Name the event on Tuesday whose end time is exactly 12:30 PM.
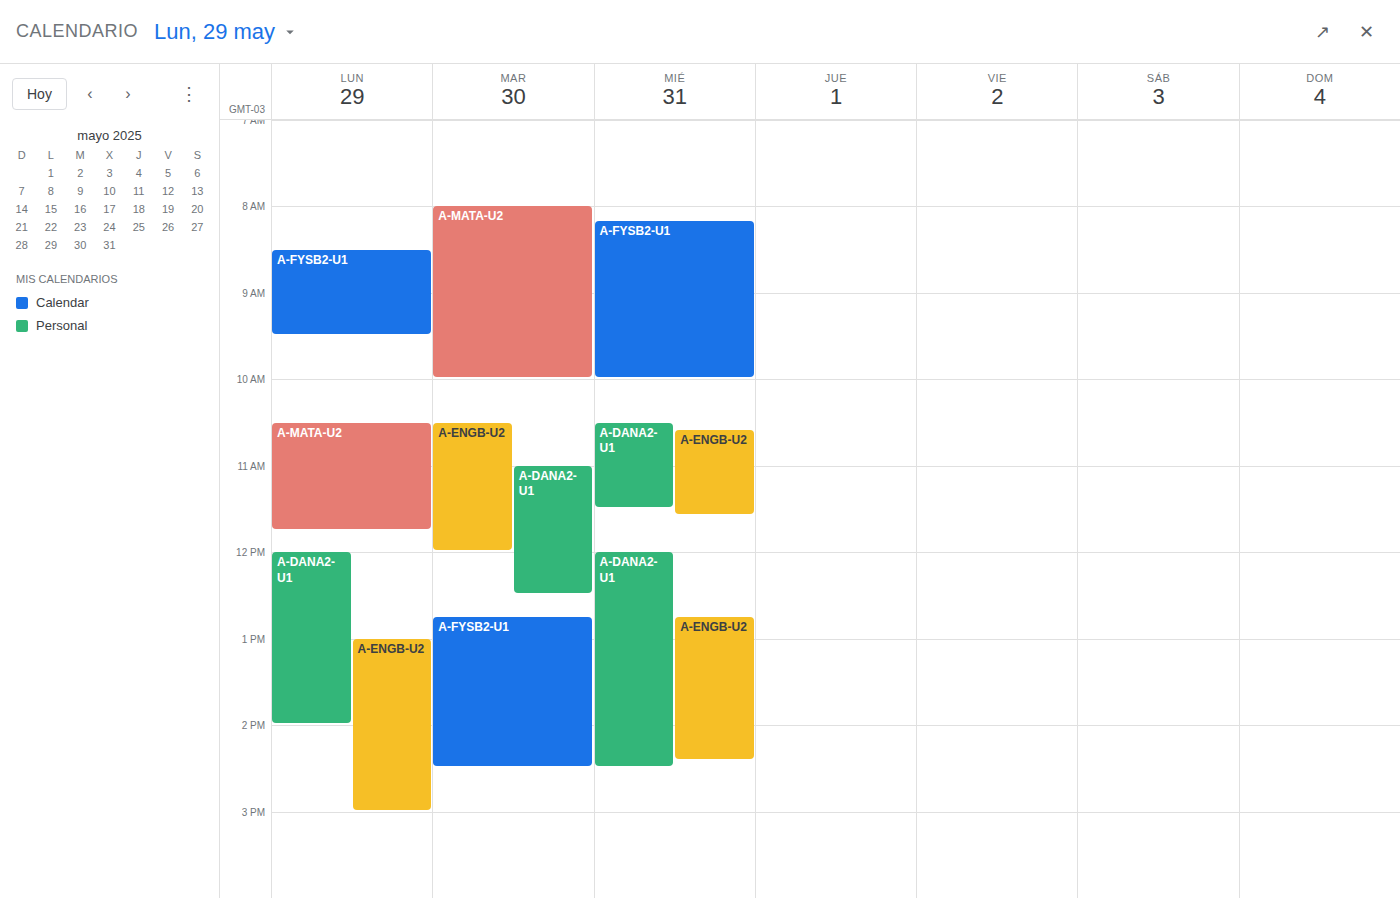
"A-DANA2-U1"